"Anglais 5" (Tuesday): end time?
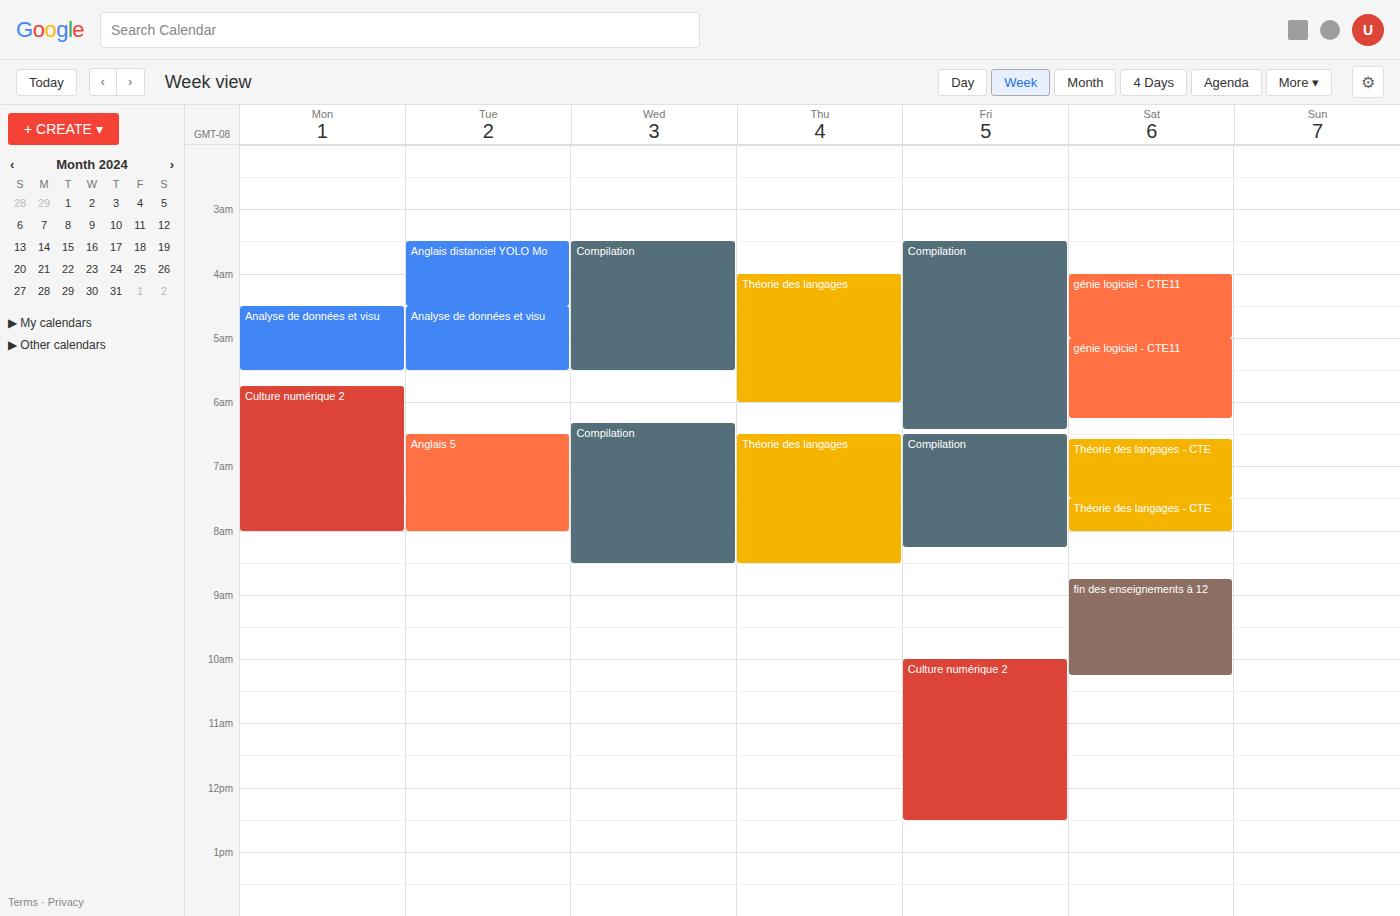
8:00 AM